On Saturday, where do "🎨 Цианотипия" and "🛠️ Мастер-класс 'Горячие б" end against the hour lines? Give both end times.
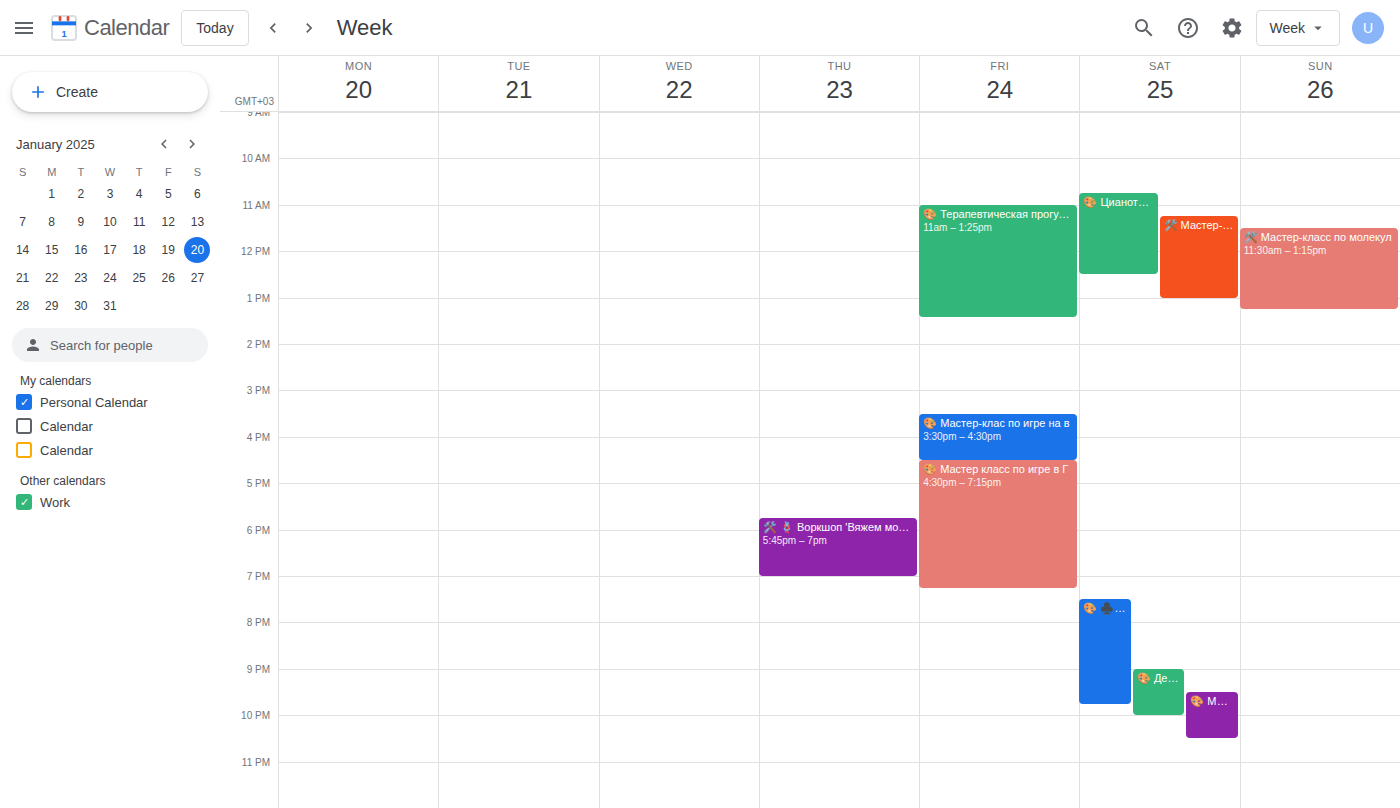
"🎨 Цианотипия": 12:30 PM, halfway between the 12 PM and 1 PM lines. "🛠️ Мастер-класс 'Горячие б": 1:00 PM, exactly on the 1 PM line.